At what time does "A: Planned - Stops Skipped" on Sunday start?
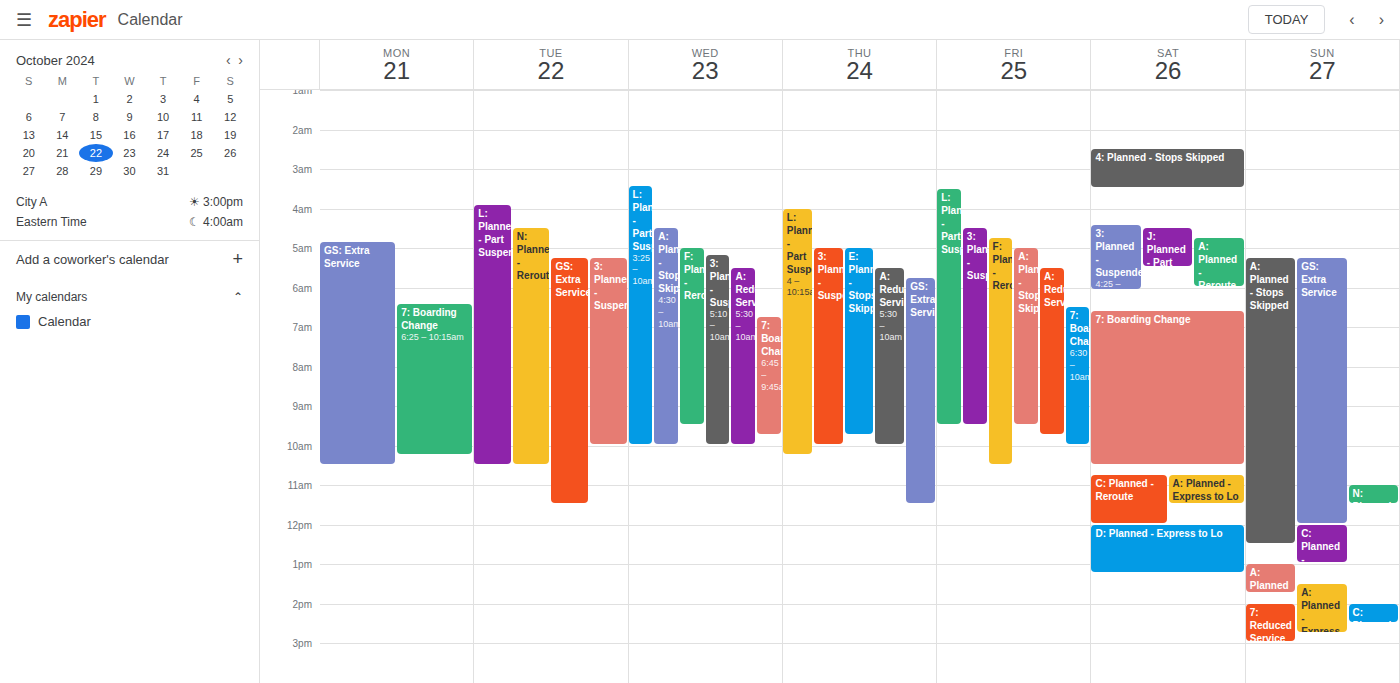
5:15 AM